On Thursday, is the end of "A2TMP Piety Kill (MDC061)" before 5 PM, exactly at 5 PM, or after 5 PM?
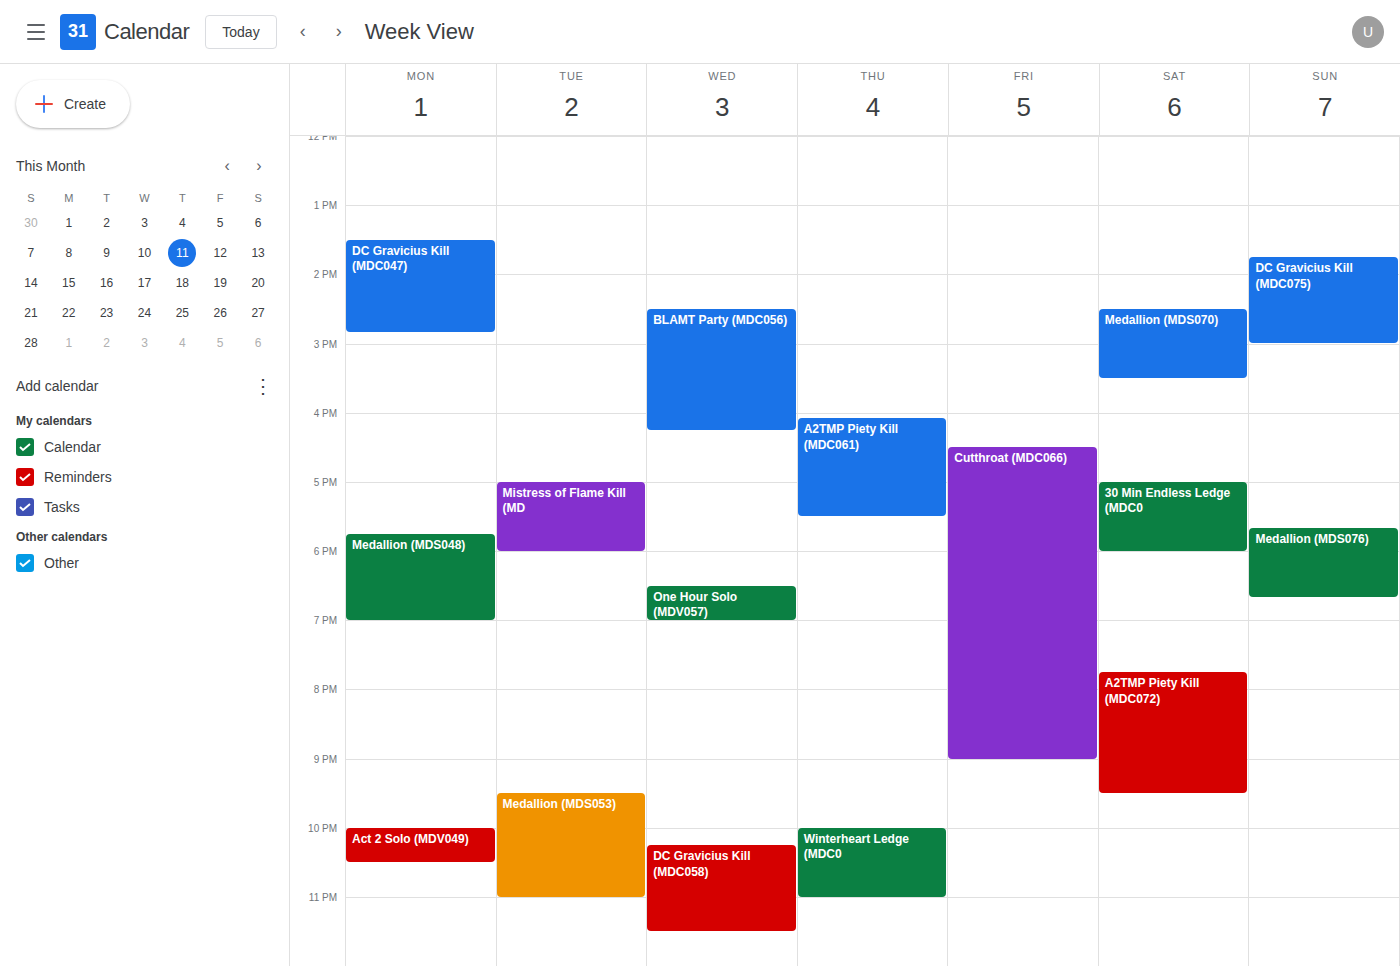
5:30 PM -- after 5 PM, 30 minutes below the 5 PM line.